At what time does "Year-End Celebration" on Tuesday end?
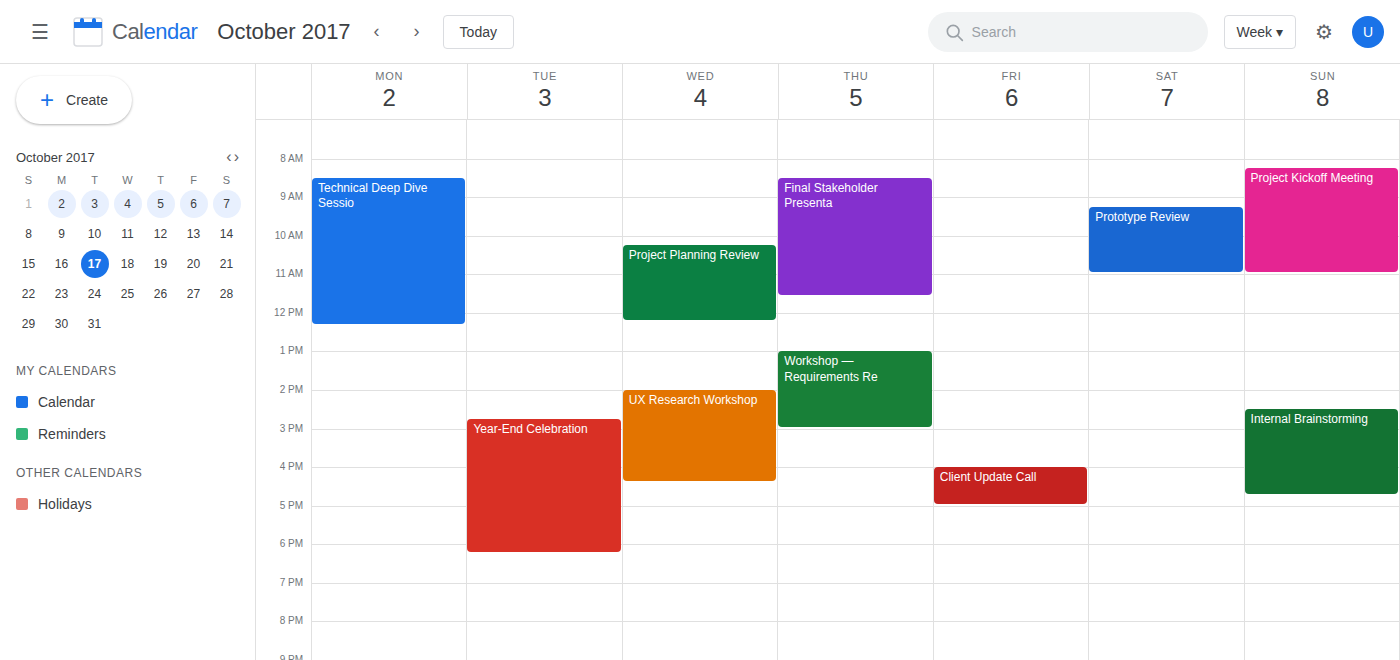
6:15 PM